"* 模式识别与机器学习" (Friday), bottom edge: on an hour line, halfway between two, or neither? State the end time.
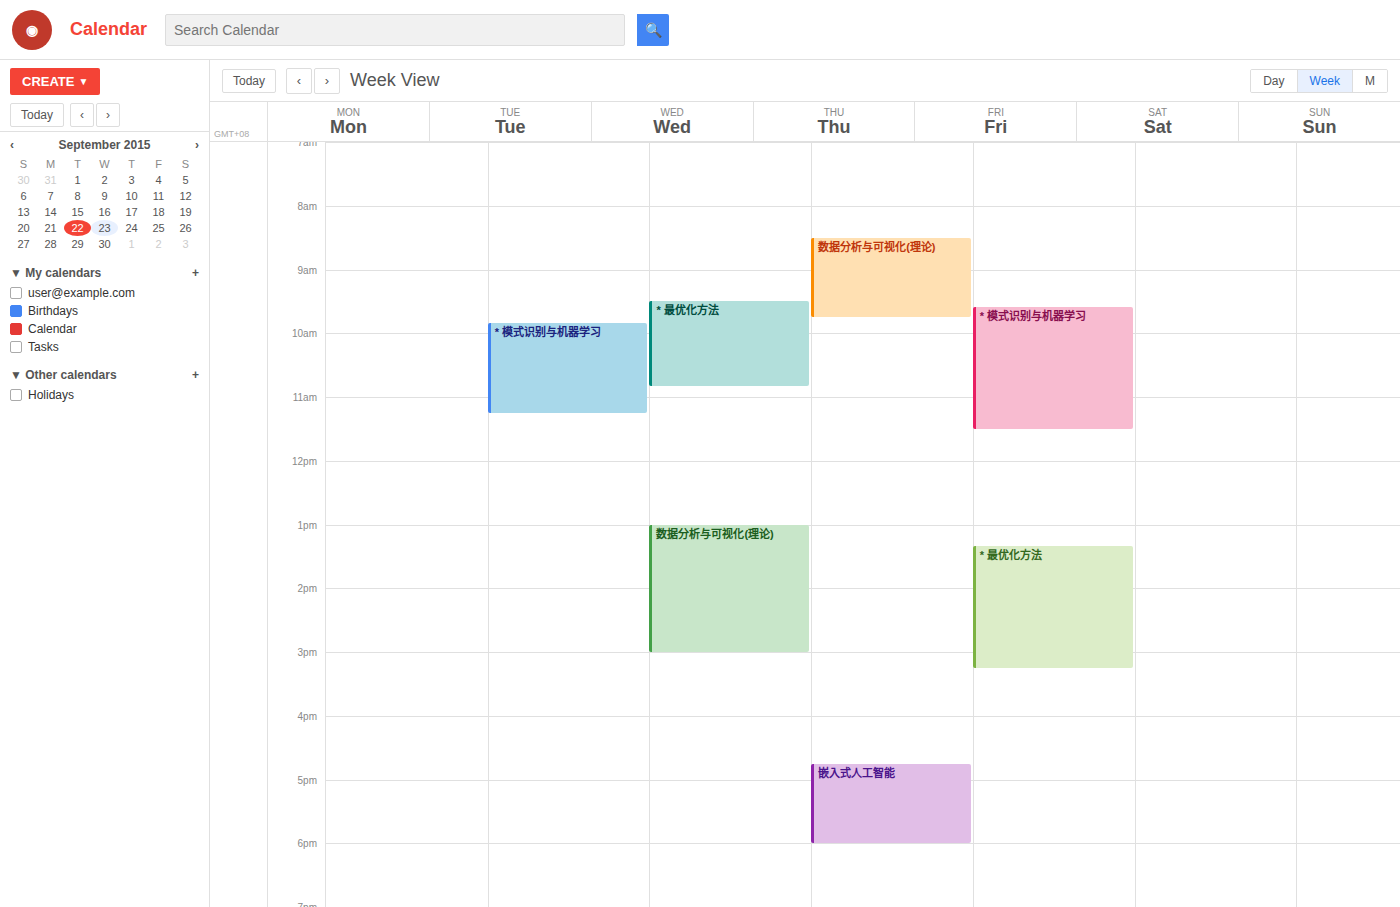
11:30 AM -- halfway between the 11 AM and 12 PM lines.